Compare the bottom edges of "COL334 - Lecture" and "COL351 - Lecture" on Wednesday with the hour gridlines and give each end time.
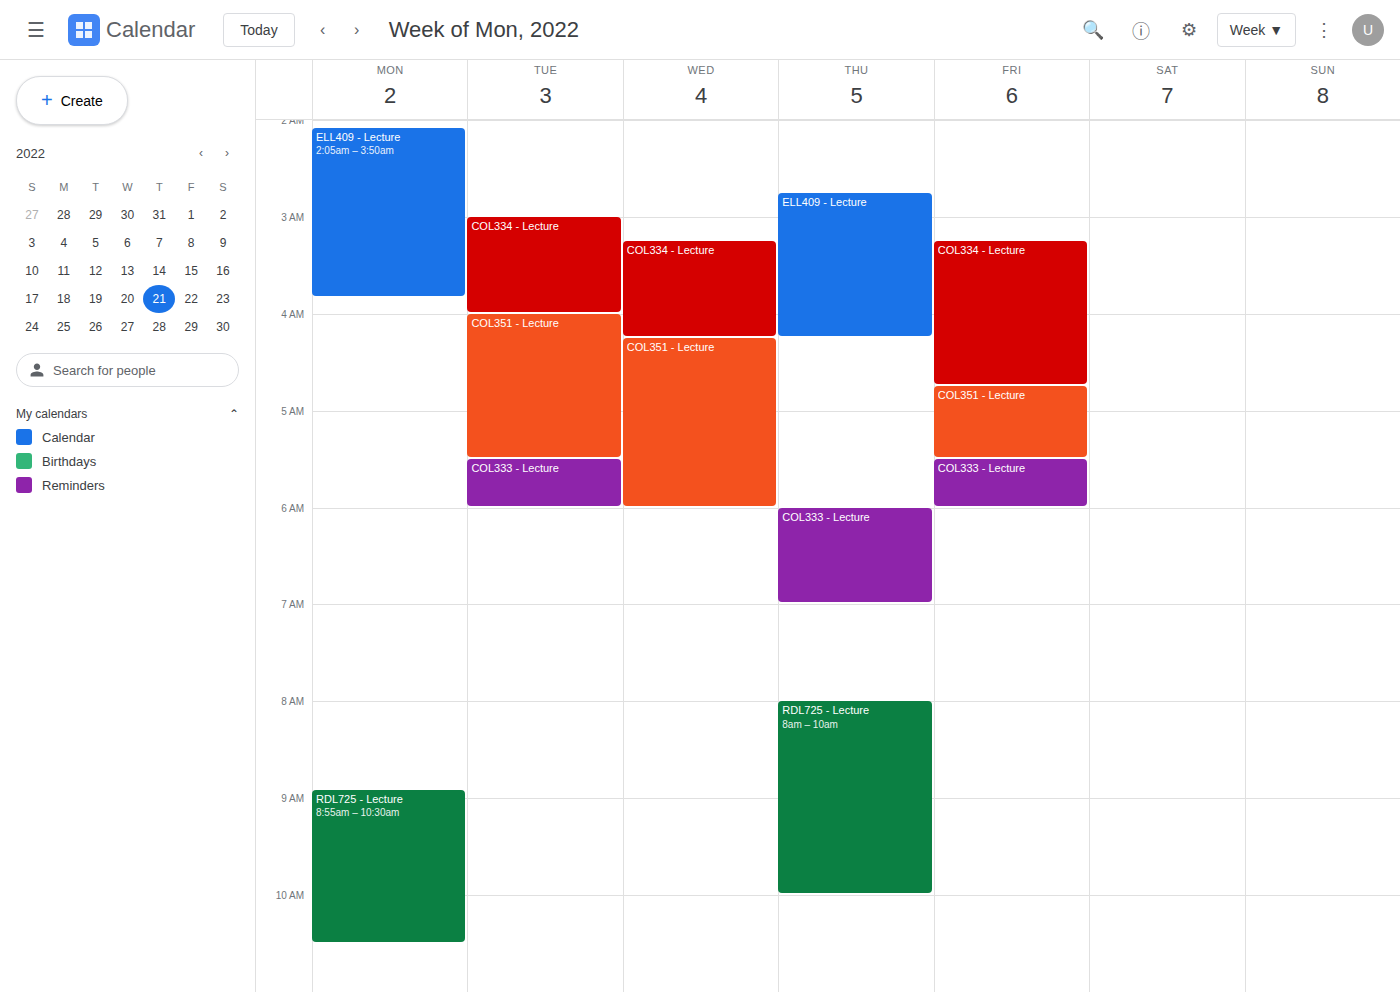
"COL334 - Lecture": 4:15 AM, neither: a quarter of the way from the 4 AM line to the 5 AM line. "COL351 - Lecture": 6:00 AM, exactly on the 6 AM line.